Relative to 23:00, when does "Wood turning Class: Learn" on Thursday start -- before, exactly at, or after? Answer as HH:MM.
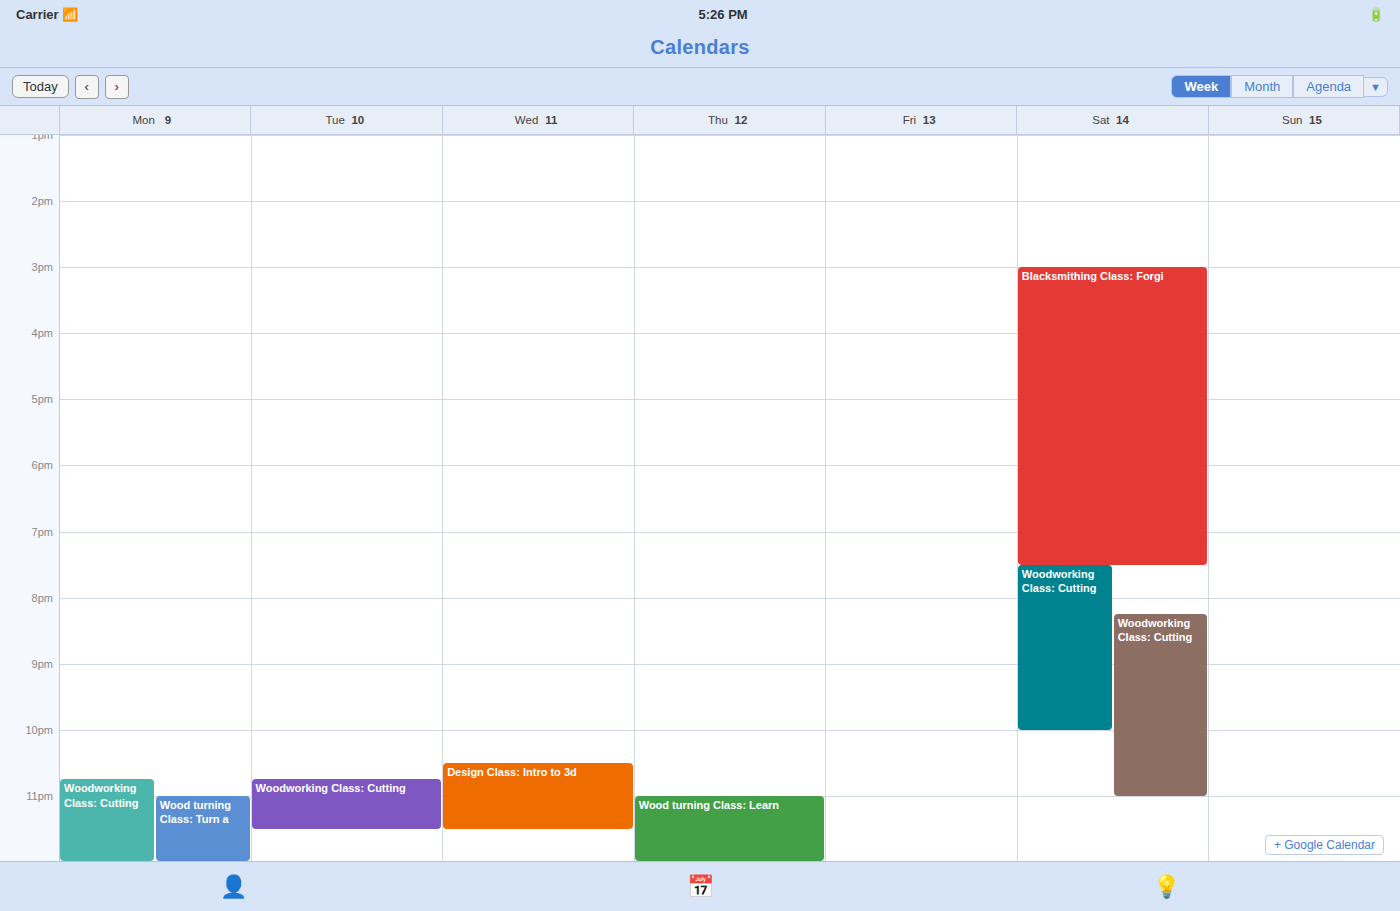
23:00 -- exactly at 23:00, on the 23:00 line.